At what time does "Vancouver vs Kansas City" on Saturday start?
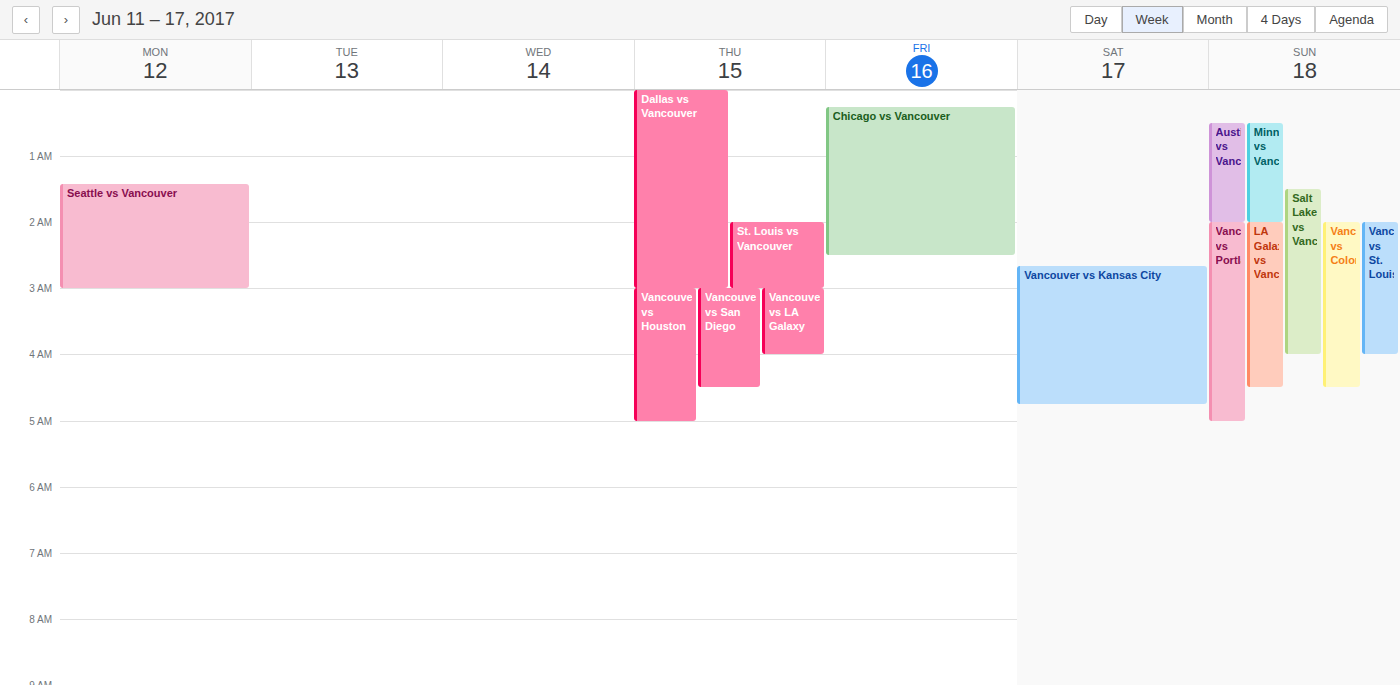
2:40 AM